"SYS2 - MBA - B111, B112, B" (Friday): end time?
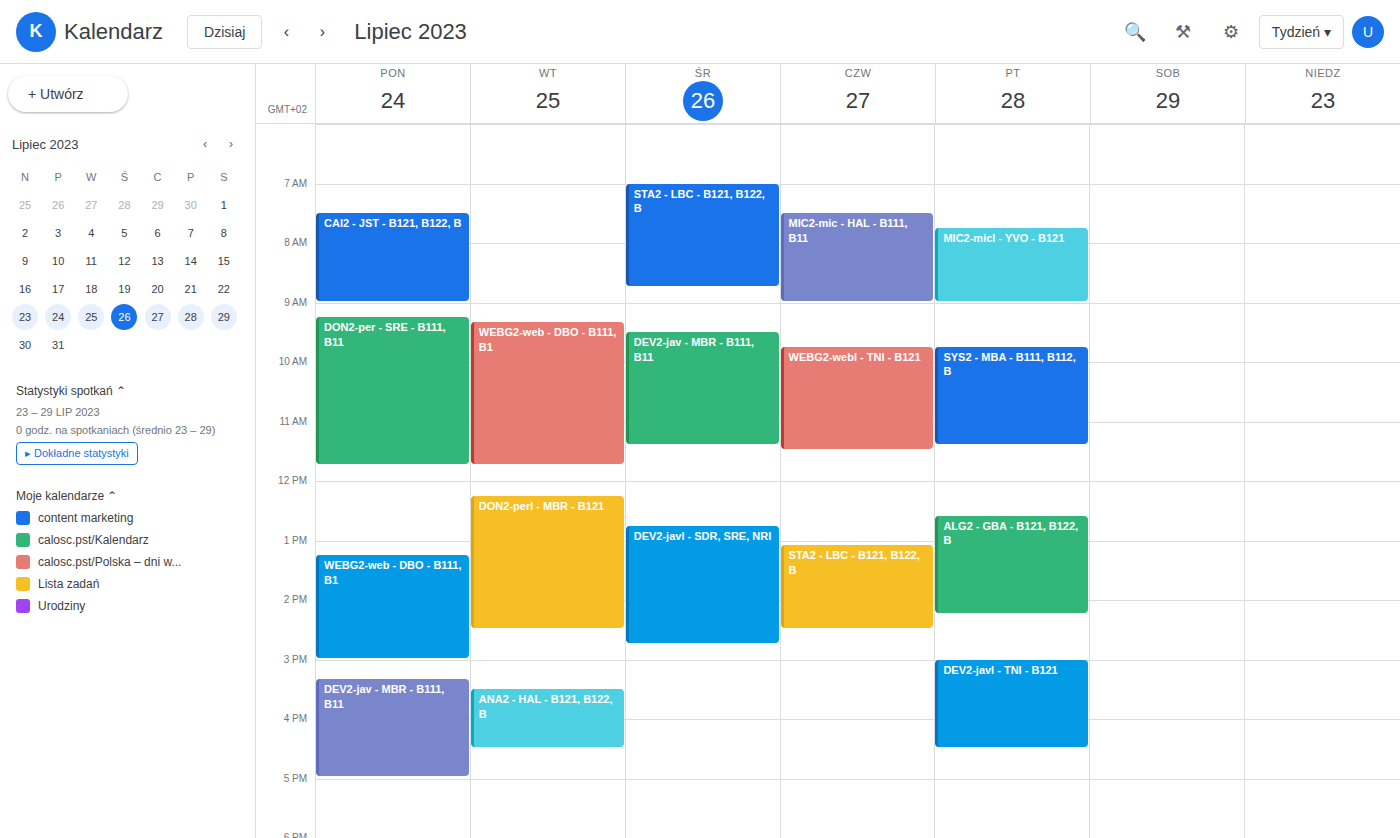
11:25 AM